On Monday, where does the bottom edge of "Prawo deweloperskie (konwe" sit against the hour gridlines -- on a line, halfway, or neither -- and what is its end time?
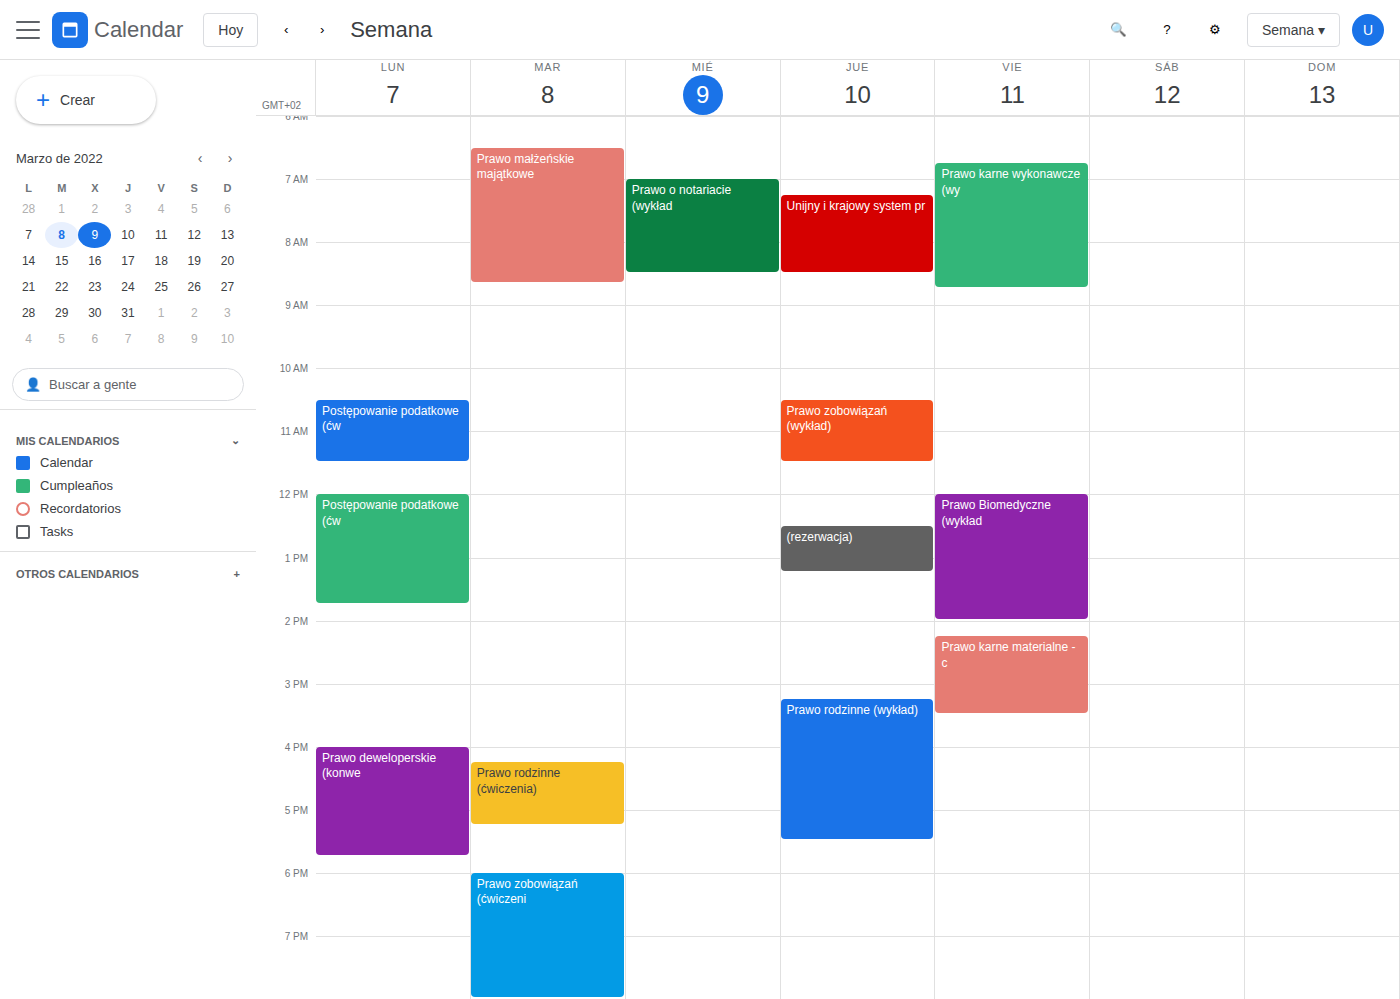
5:45 PM -- neither: three quarters of the way from the 5 PM line to the 6 PM line.